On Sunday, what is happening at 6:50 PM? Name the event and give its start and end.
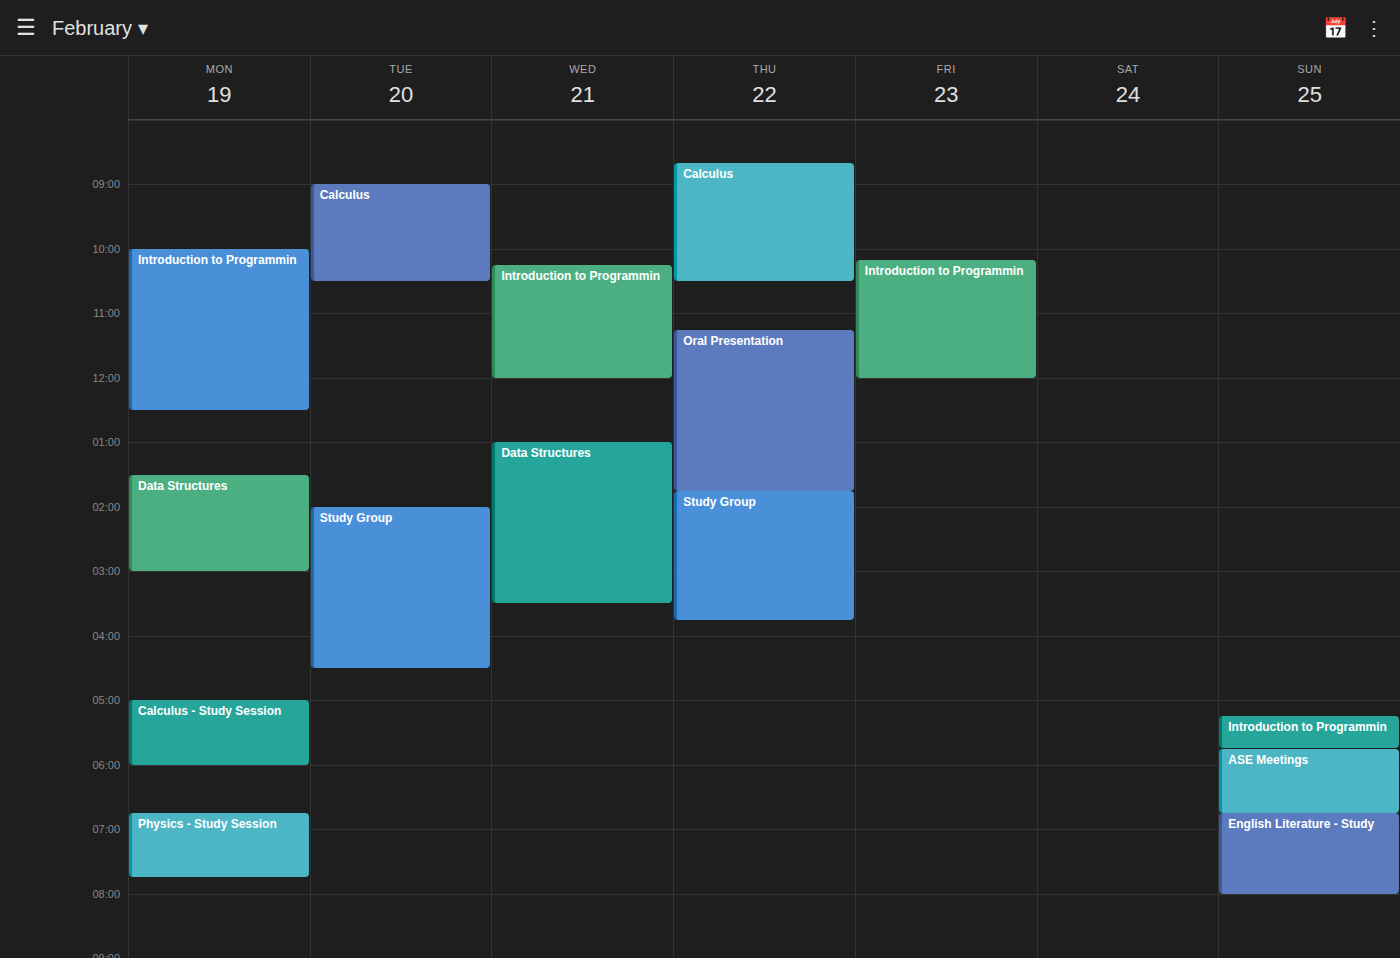
"English Literature - Study", 6:45 PM to 8:00 PM